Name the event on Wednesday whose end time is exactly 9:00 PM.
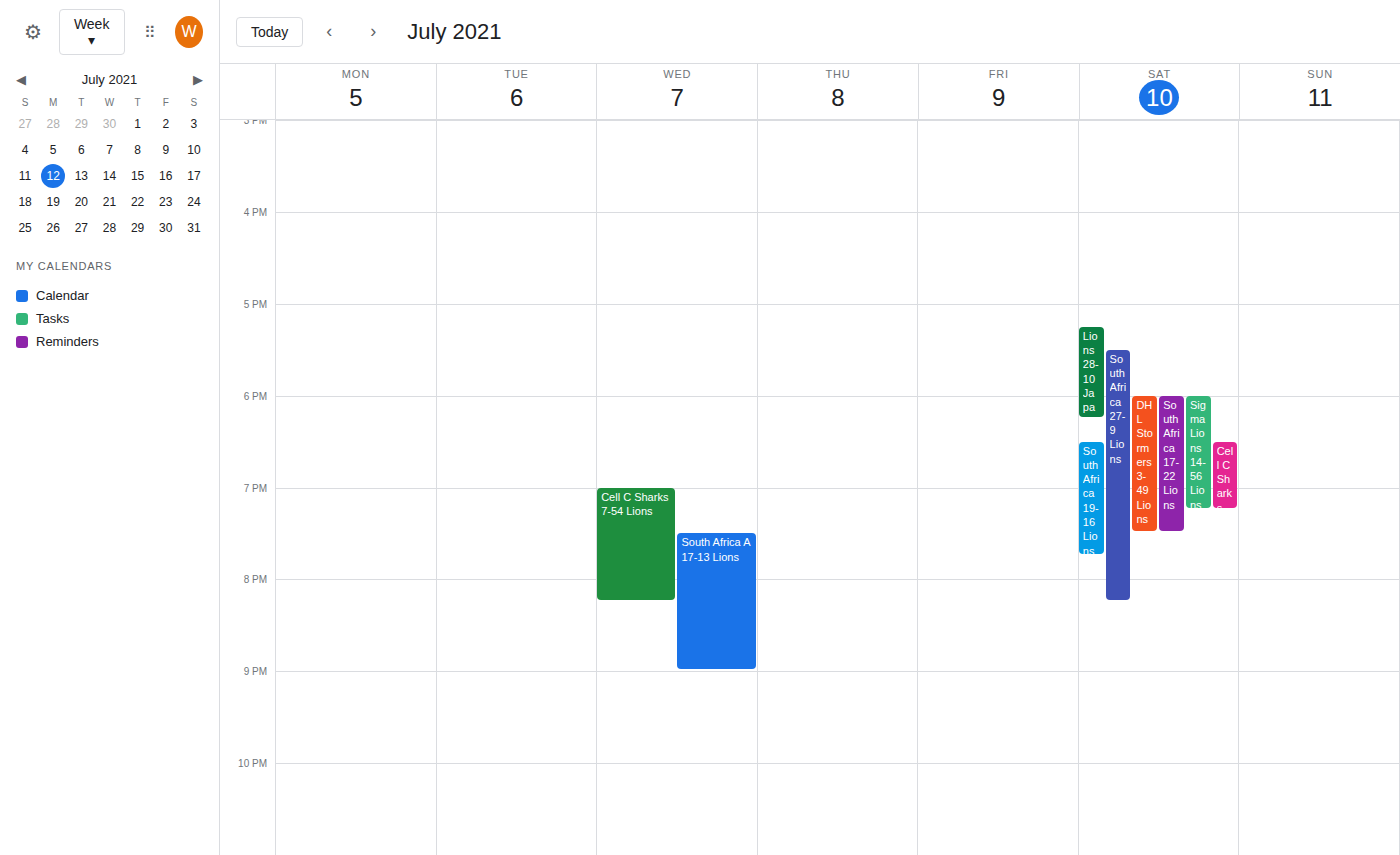
"South Africa A 17-13 Lions"